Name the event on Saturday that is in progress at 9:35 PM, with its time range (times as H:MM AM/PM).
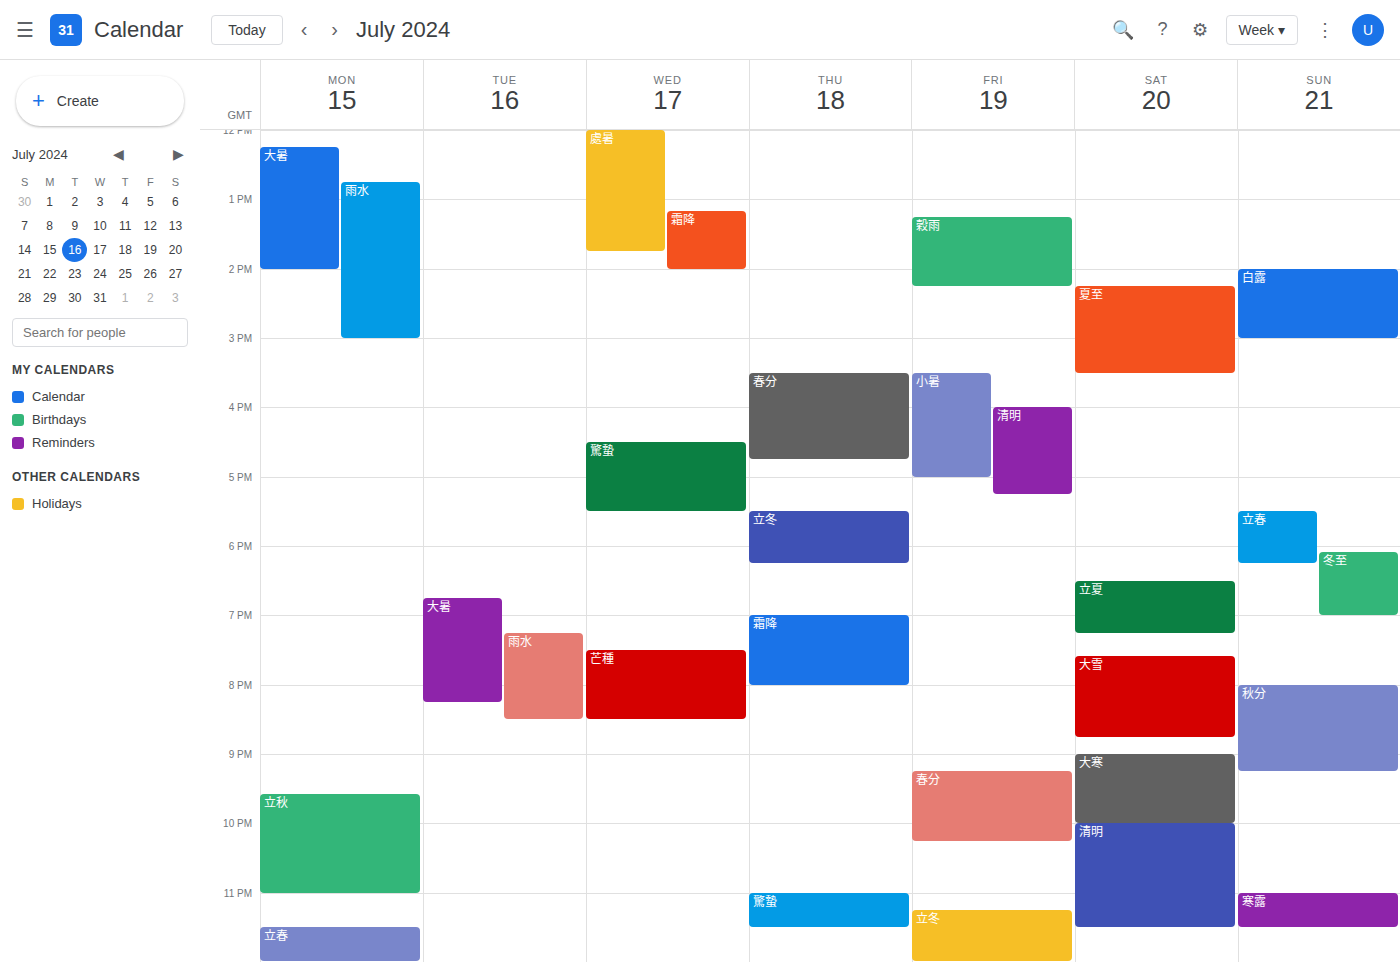
"大寒", 9:00 PM to 10:00 PM